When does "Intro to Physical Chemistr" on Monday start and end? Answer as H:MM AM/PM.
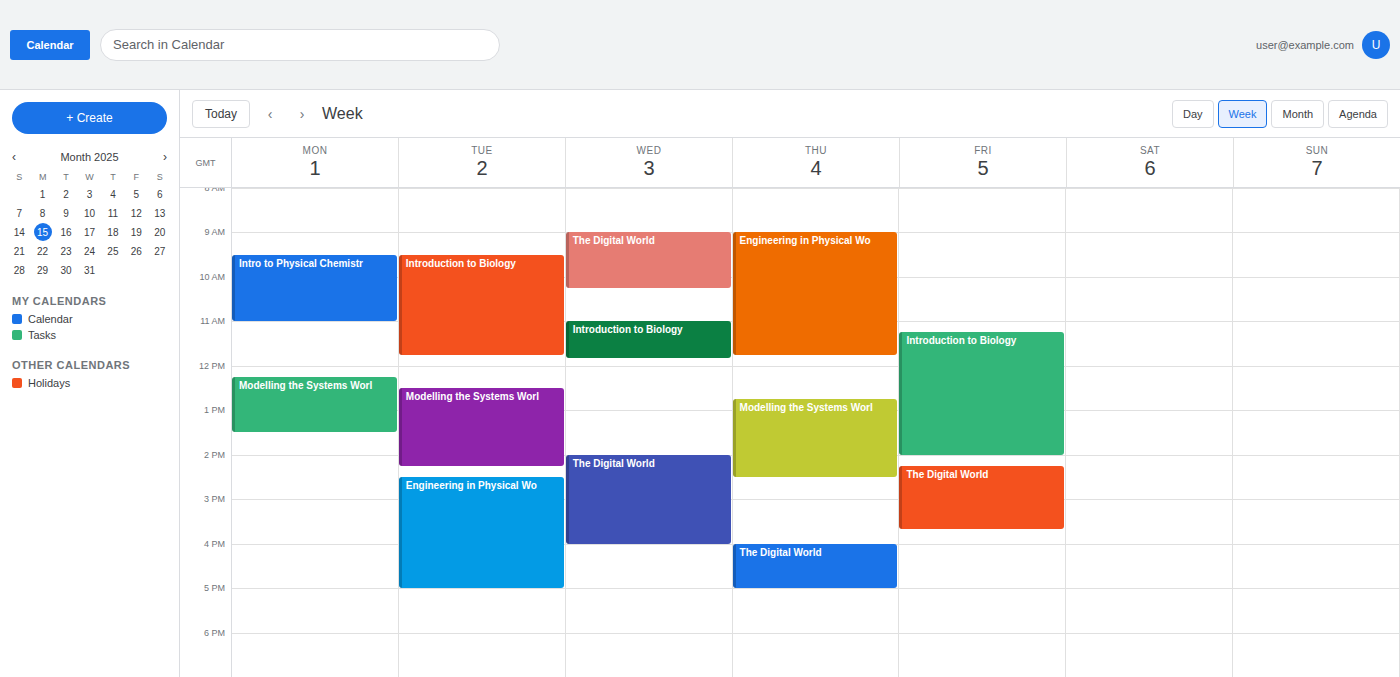
9:30 AM to 11:00 AM